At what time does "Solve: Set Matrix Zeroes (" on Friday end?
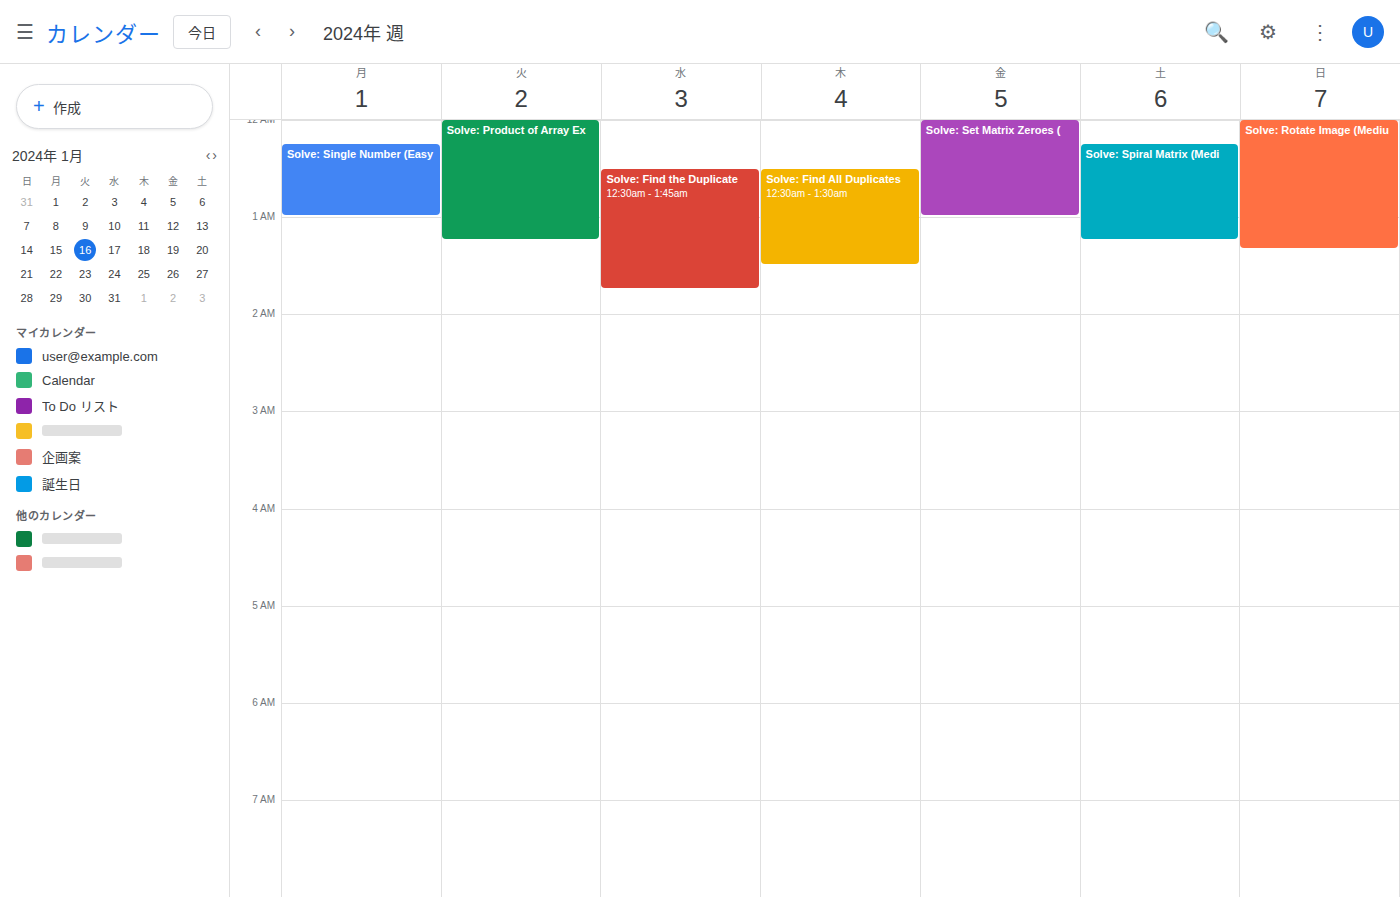
1:00 AM